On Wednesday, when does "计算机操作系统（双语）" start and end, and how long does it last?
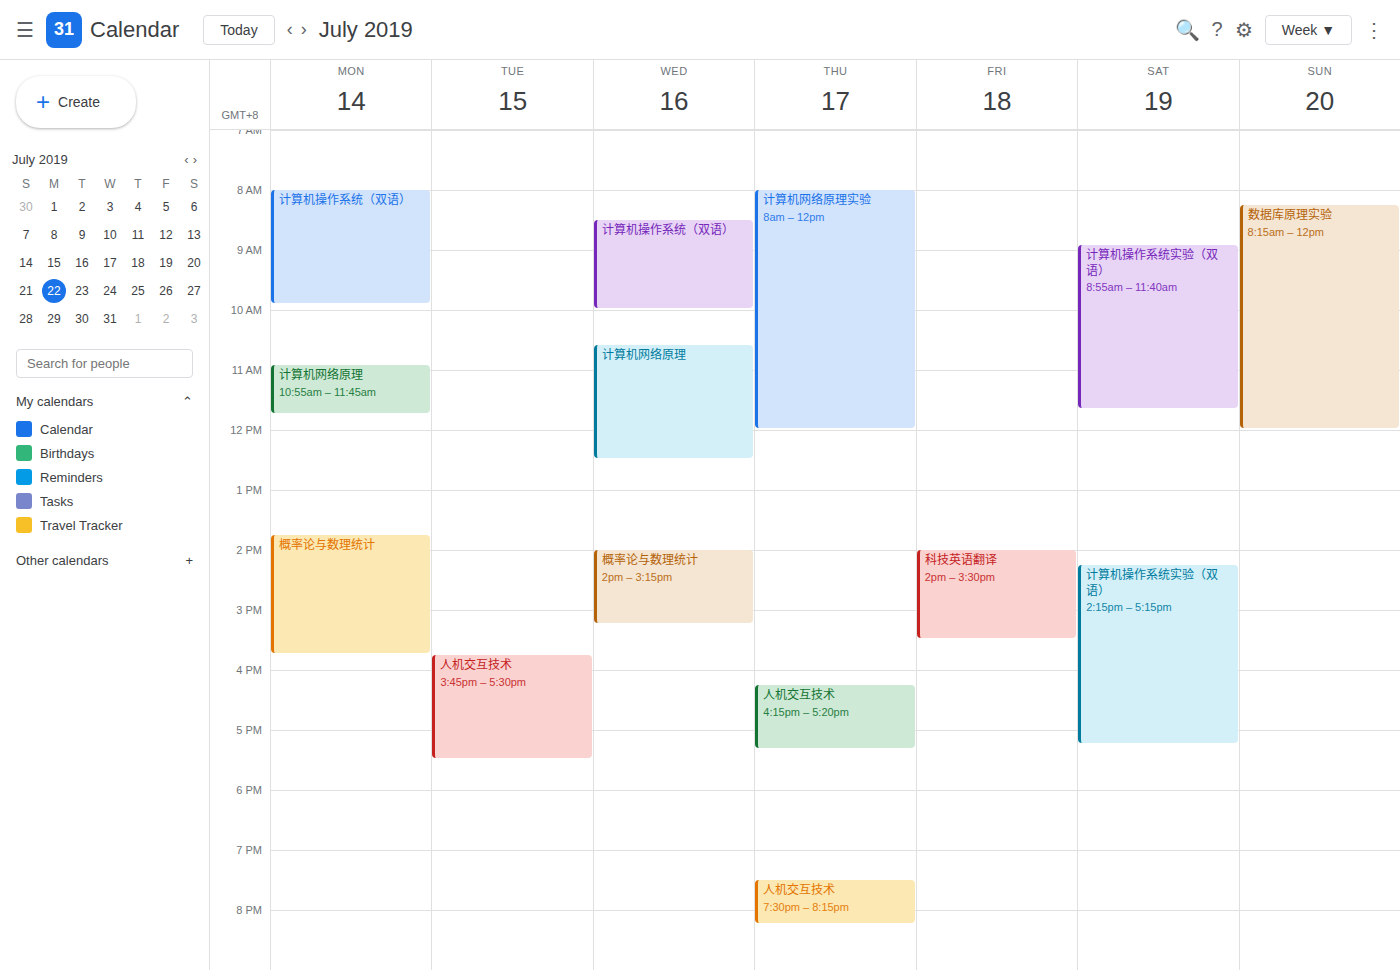
08:30 to 10:00, 1 hour 30 minutes